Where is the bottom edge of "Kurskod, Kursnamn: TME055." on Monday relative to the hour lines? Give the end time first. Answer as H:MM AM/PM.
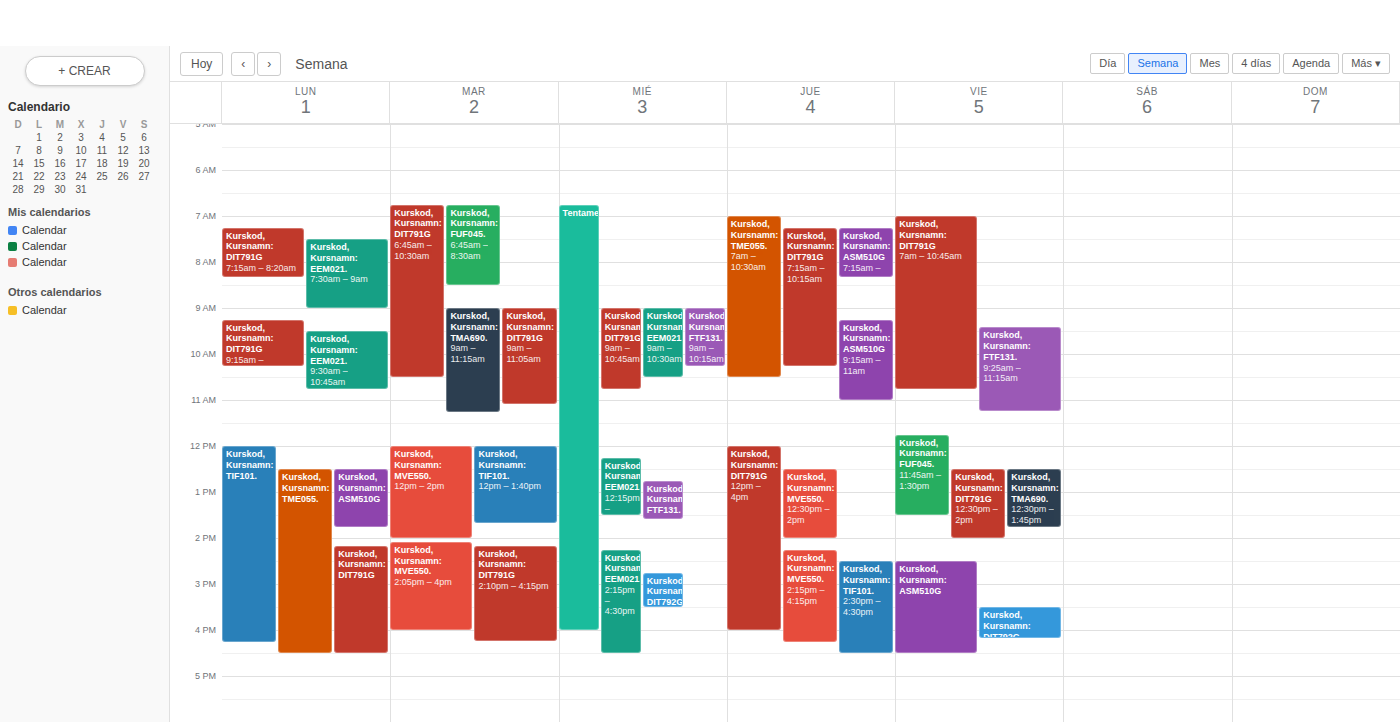
4:30 PM -- halfway between the 4 PM and 5 PM lines.